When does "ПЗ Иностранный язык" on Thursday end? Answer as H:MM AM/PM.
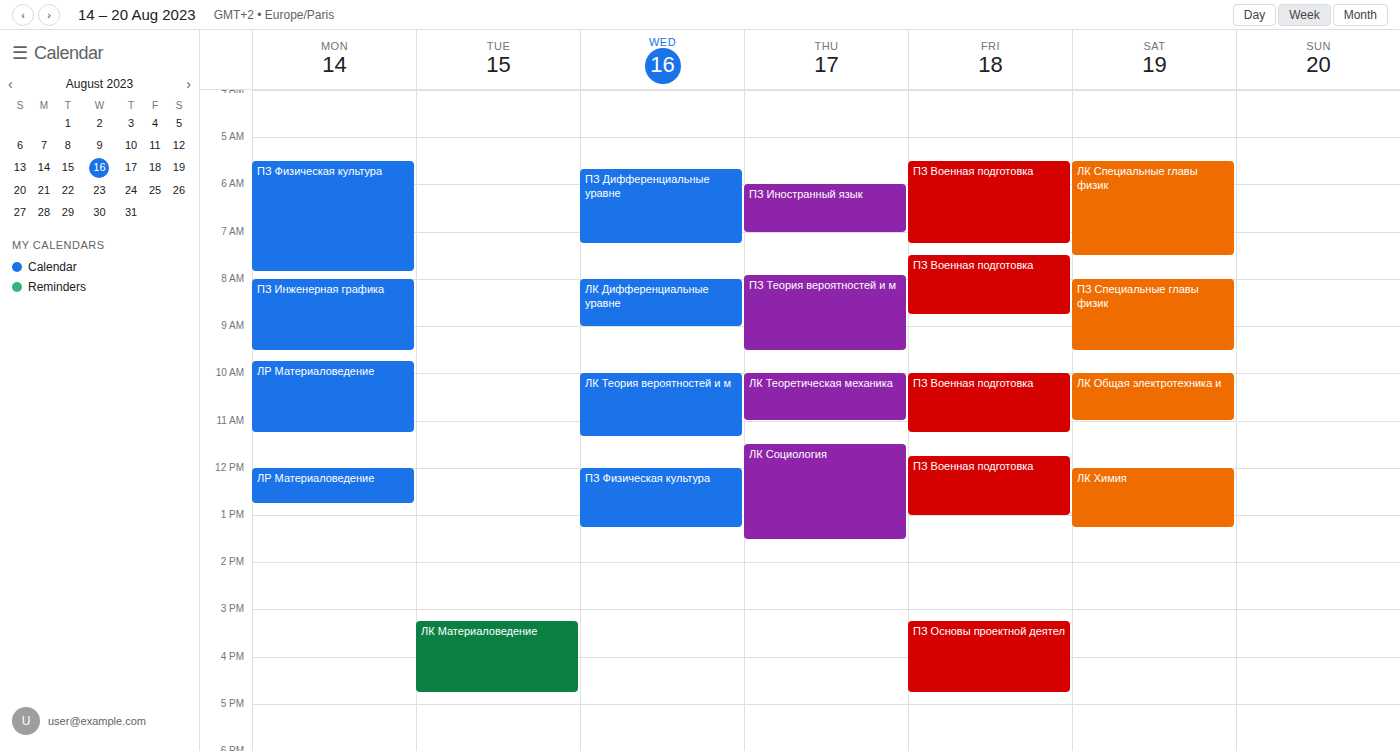
7:00 AM